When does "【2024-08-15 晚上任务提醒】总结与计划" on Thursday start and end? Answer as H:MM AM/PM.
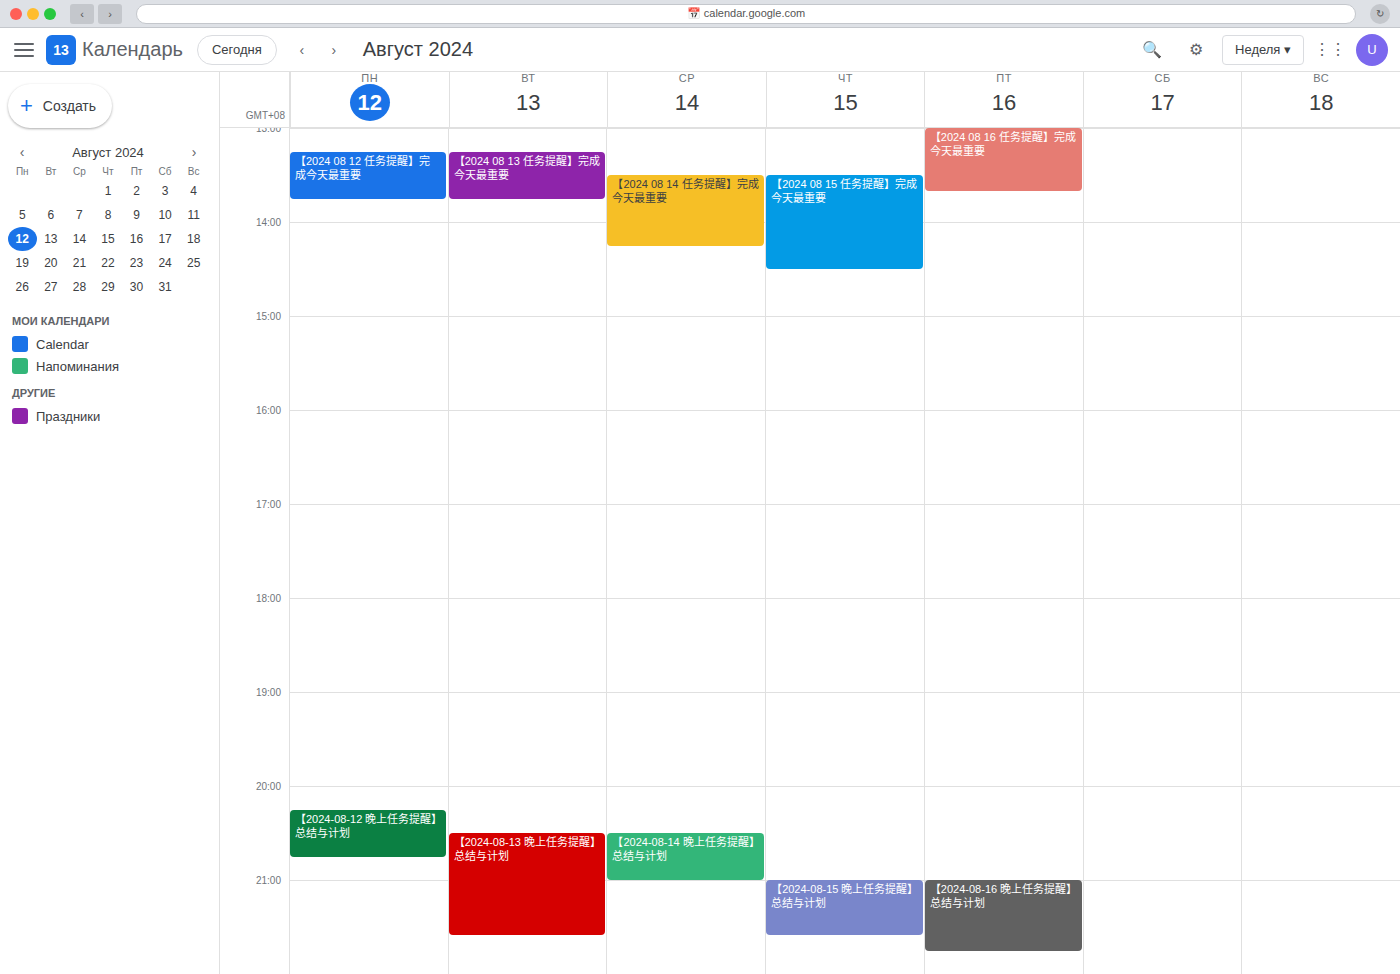
9:00 PM to 9:35 PM